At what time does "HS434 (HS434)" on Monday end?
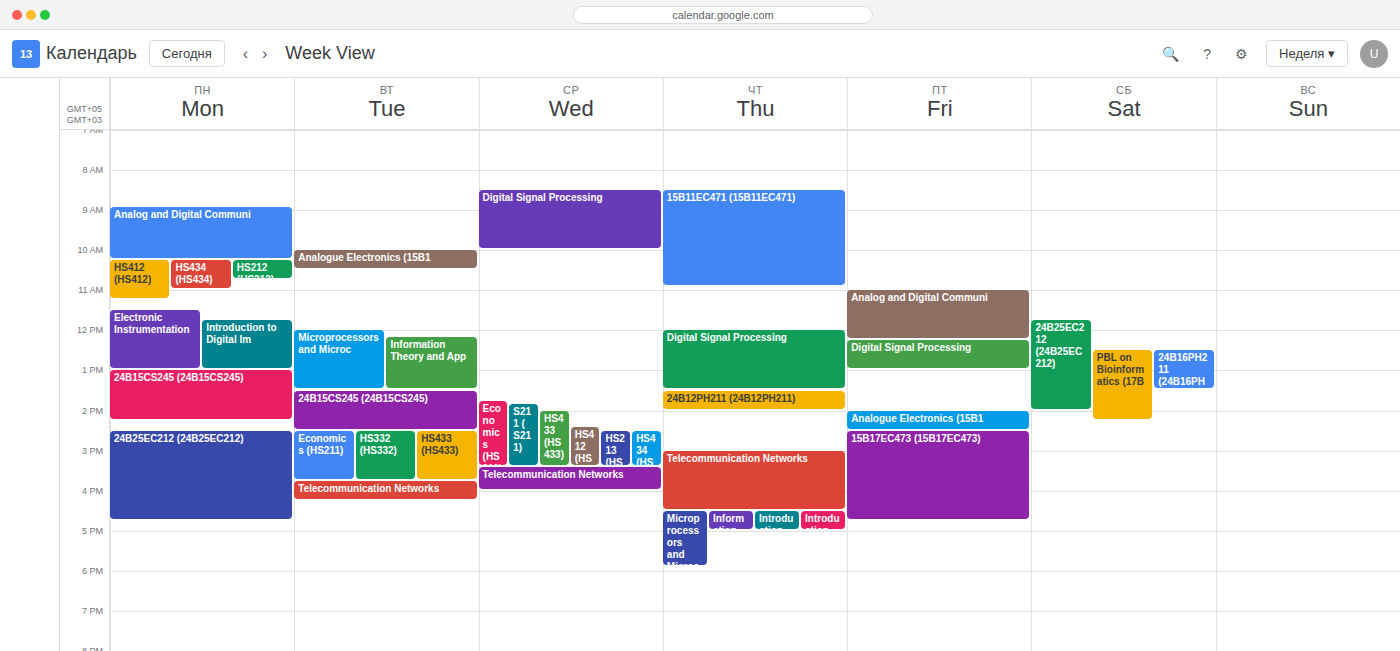
11:00 AM